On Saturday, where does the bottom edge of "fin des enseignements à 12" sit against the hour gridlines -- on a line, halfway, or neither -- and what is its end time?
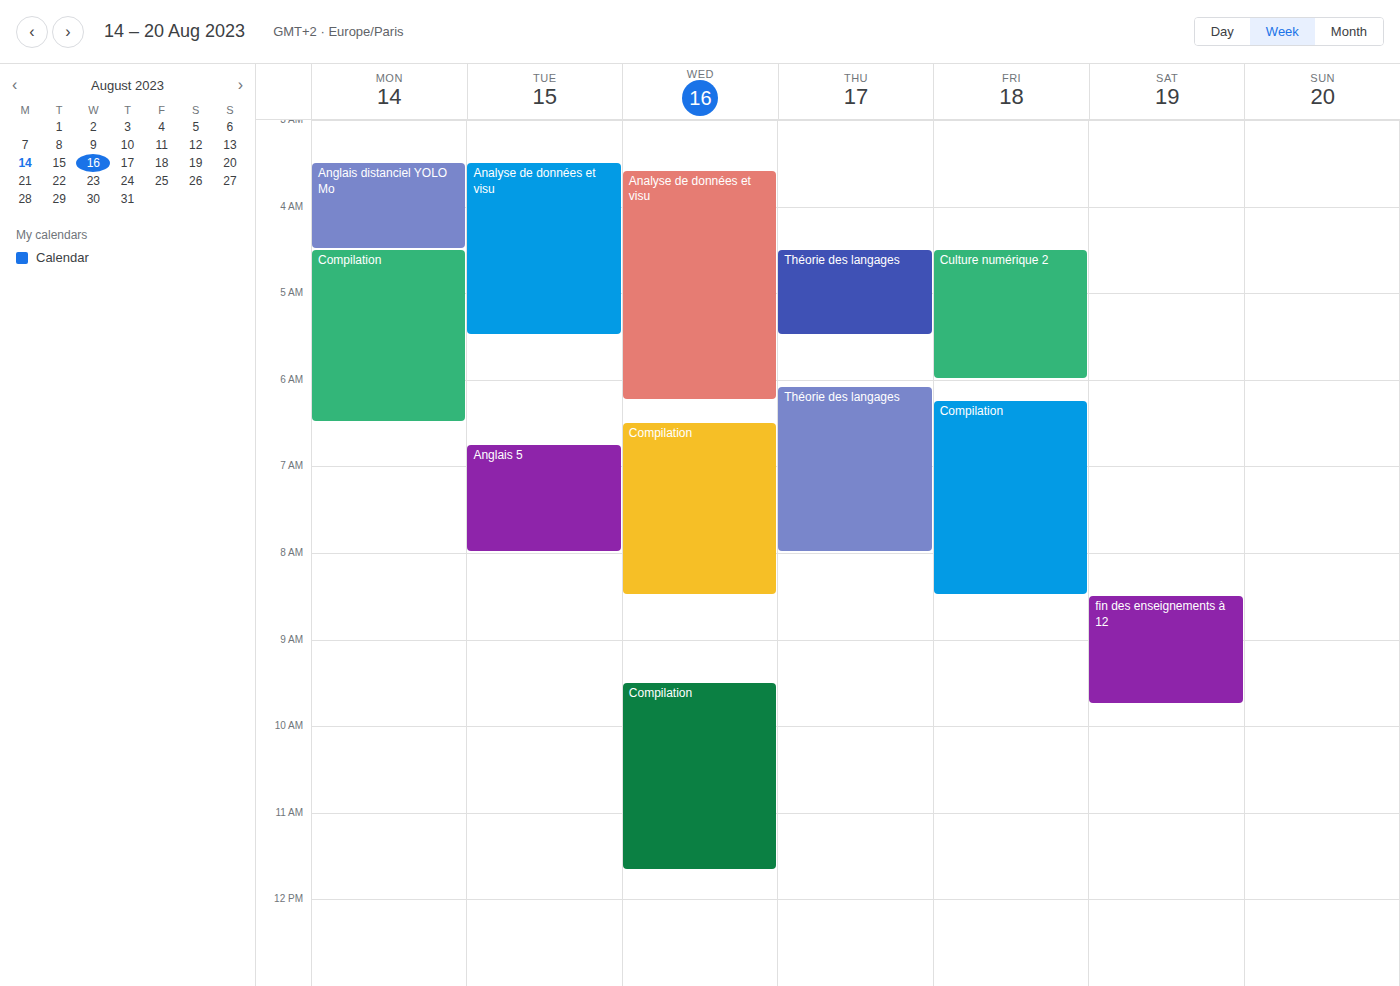
9:45 AM -- neither: three quarters of the way from the 9 AM line to the 10 AM line.